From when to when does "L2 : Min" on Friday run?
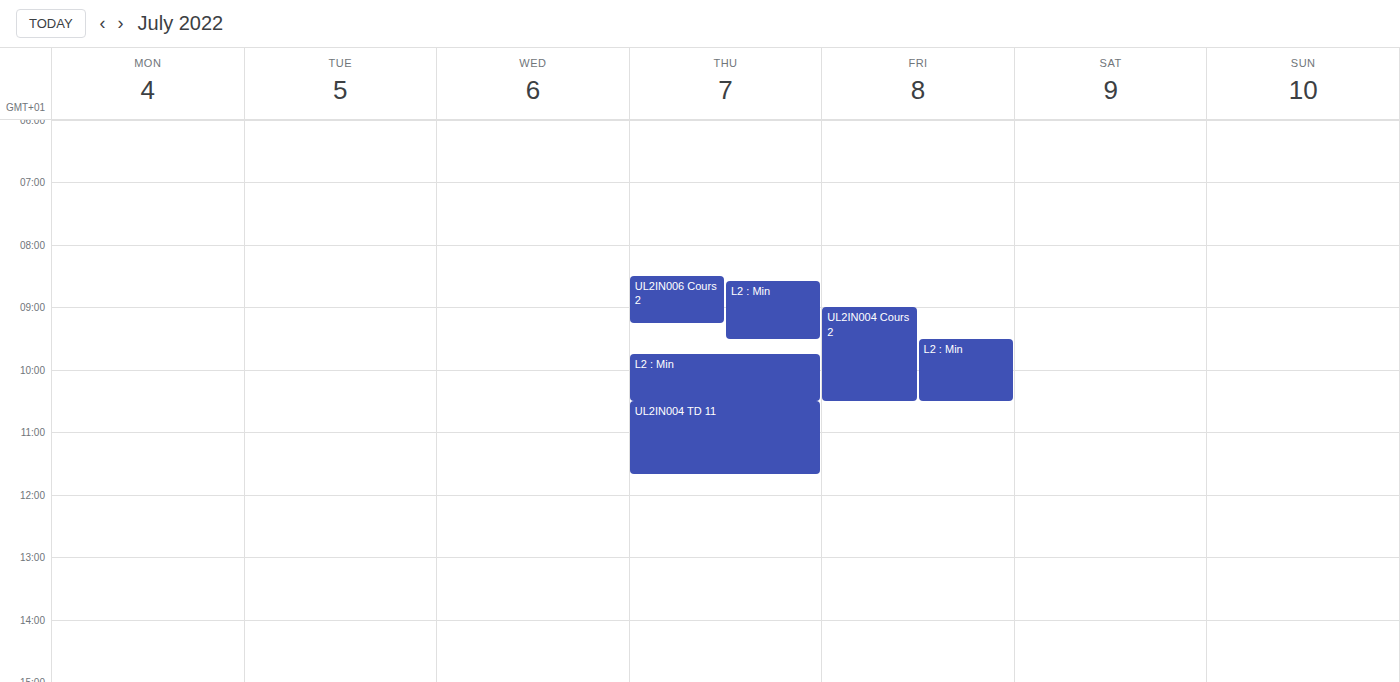
9:30 AM to 10:30 AM